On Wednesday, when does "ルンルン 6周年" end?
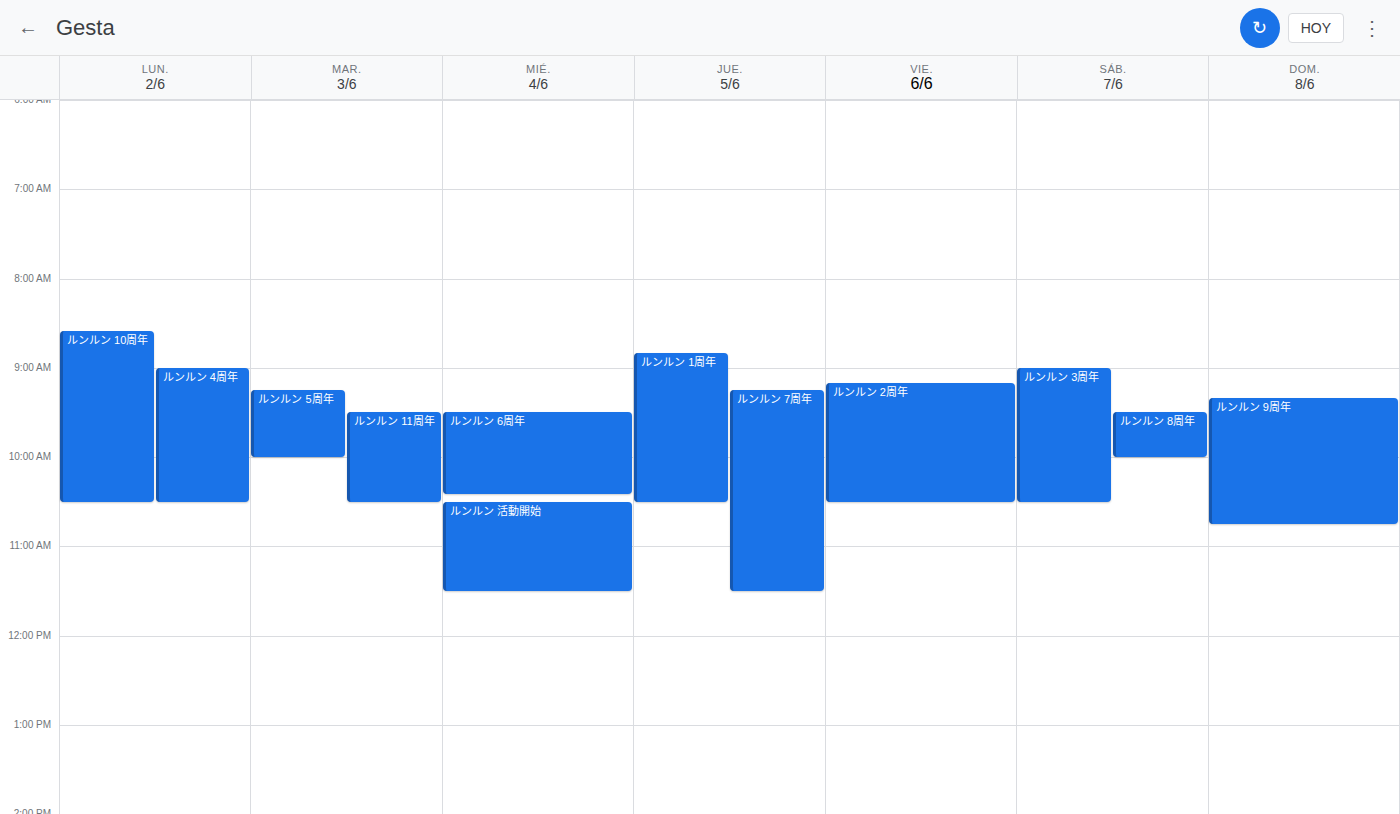
10:25